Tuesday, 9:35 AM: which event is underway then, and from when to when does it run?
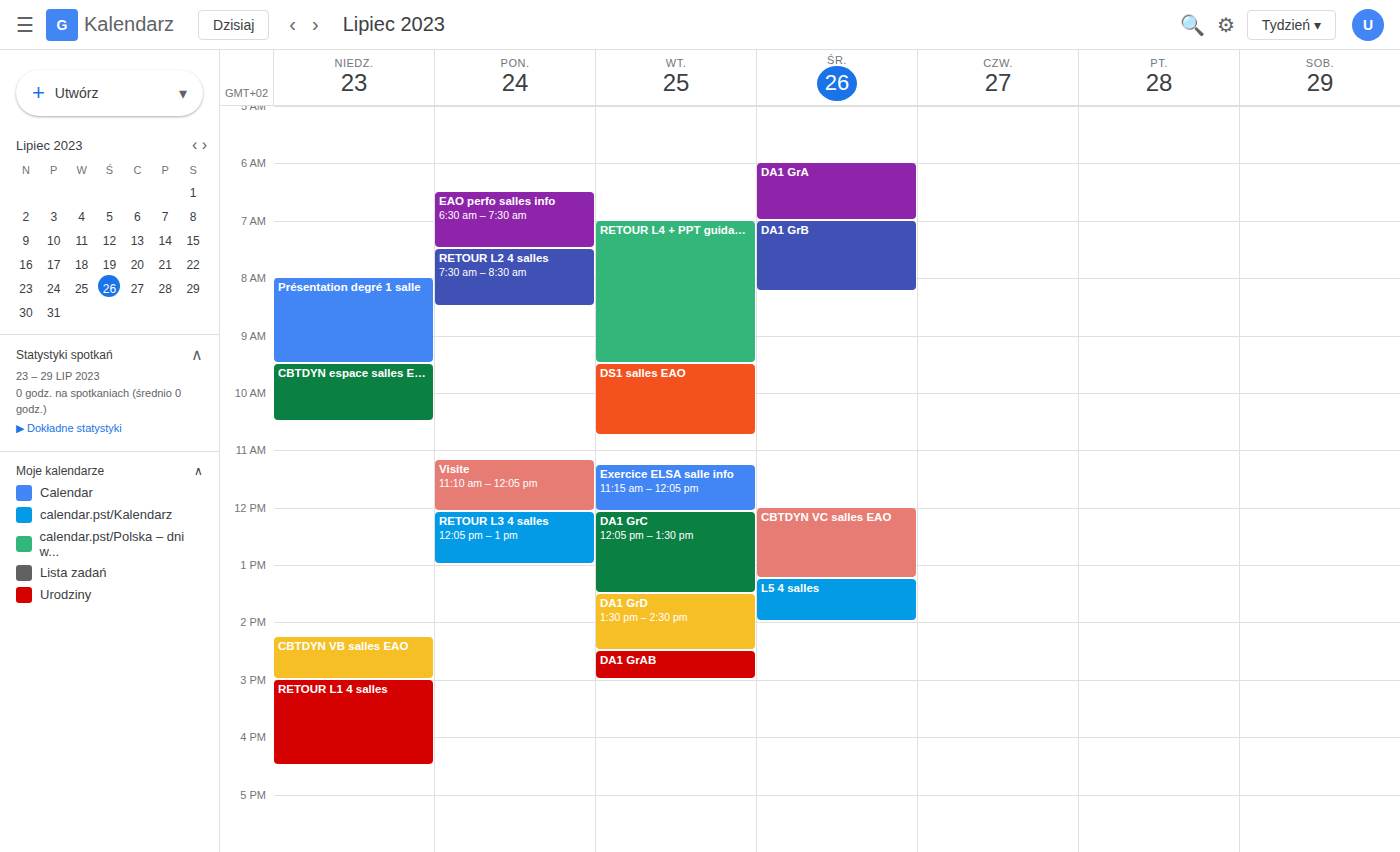
"DS1 salles EAO", 9:30 AM to 10:45 AM